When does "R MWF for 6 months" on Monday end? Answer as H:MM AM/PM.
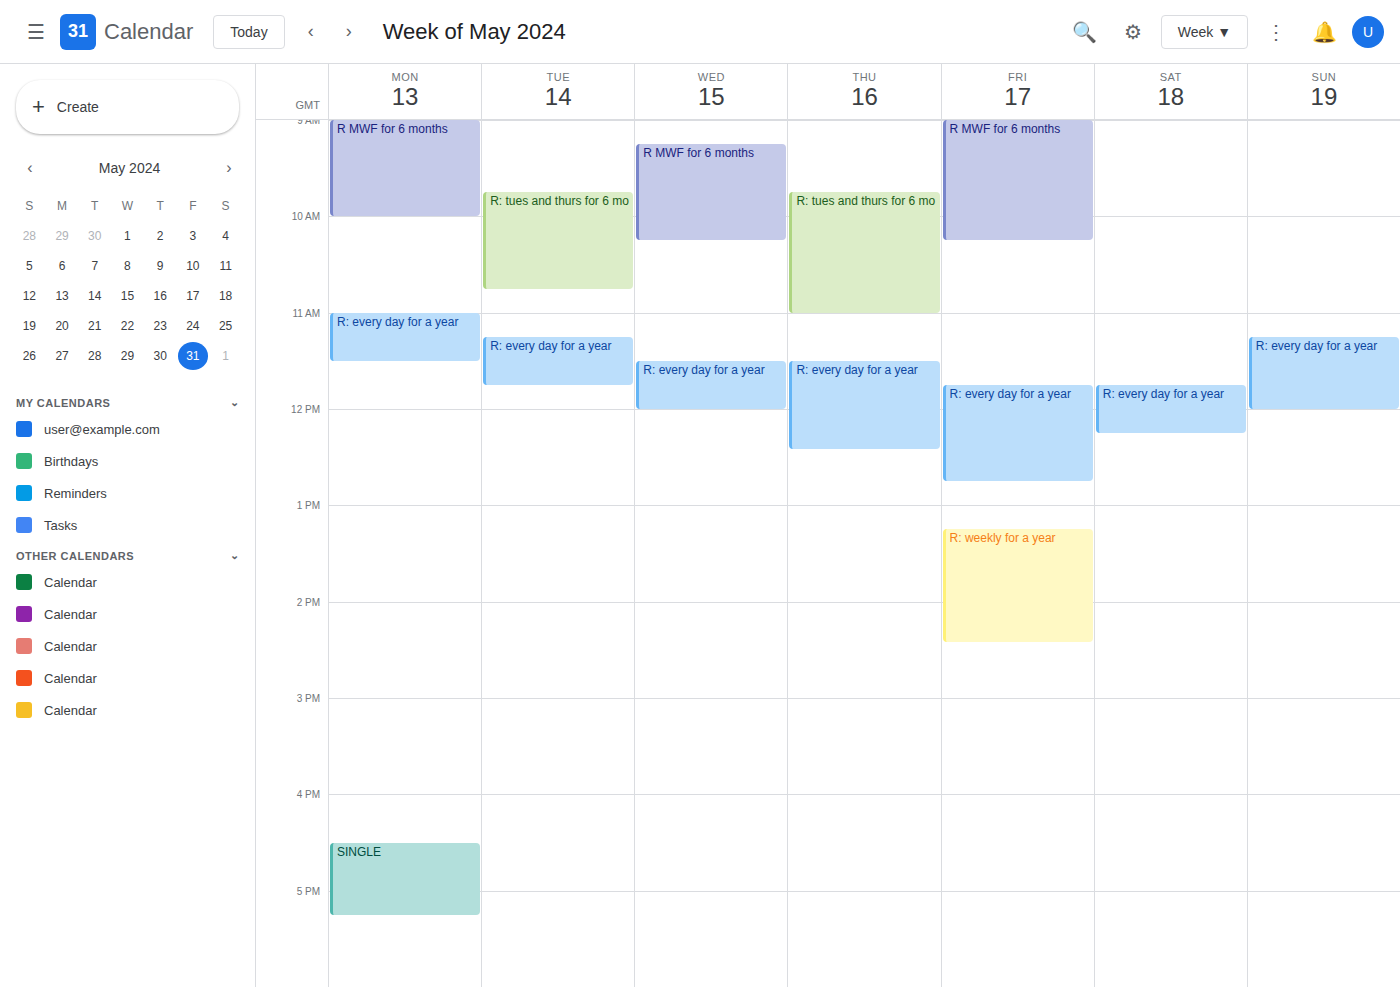
10:00 AM